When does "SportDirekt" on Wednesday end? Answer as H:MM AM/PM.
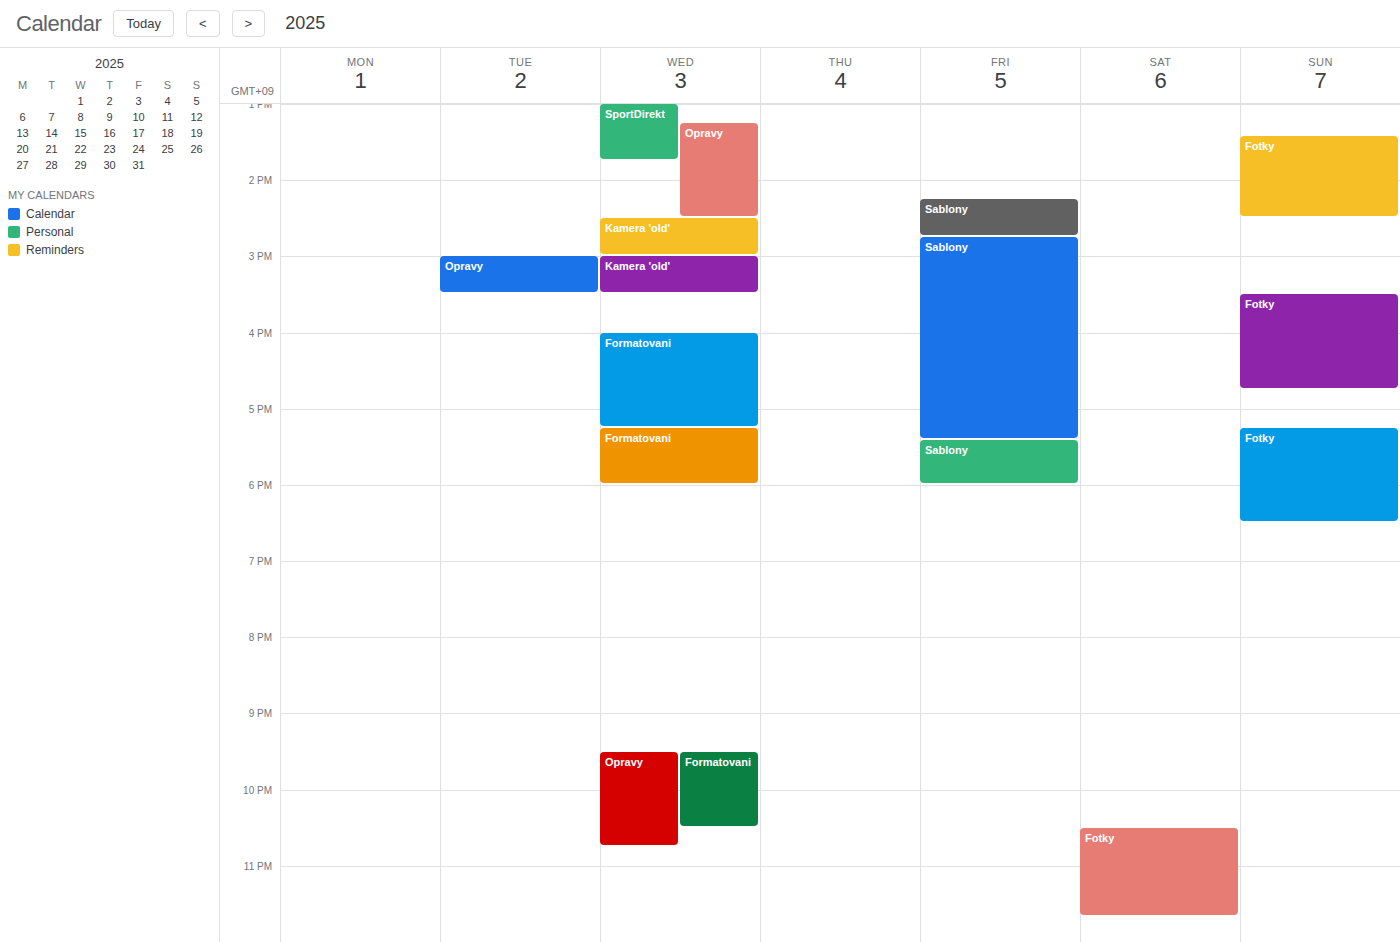
1:45 PM